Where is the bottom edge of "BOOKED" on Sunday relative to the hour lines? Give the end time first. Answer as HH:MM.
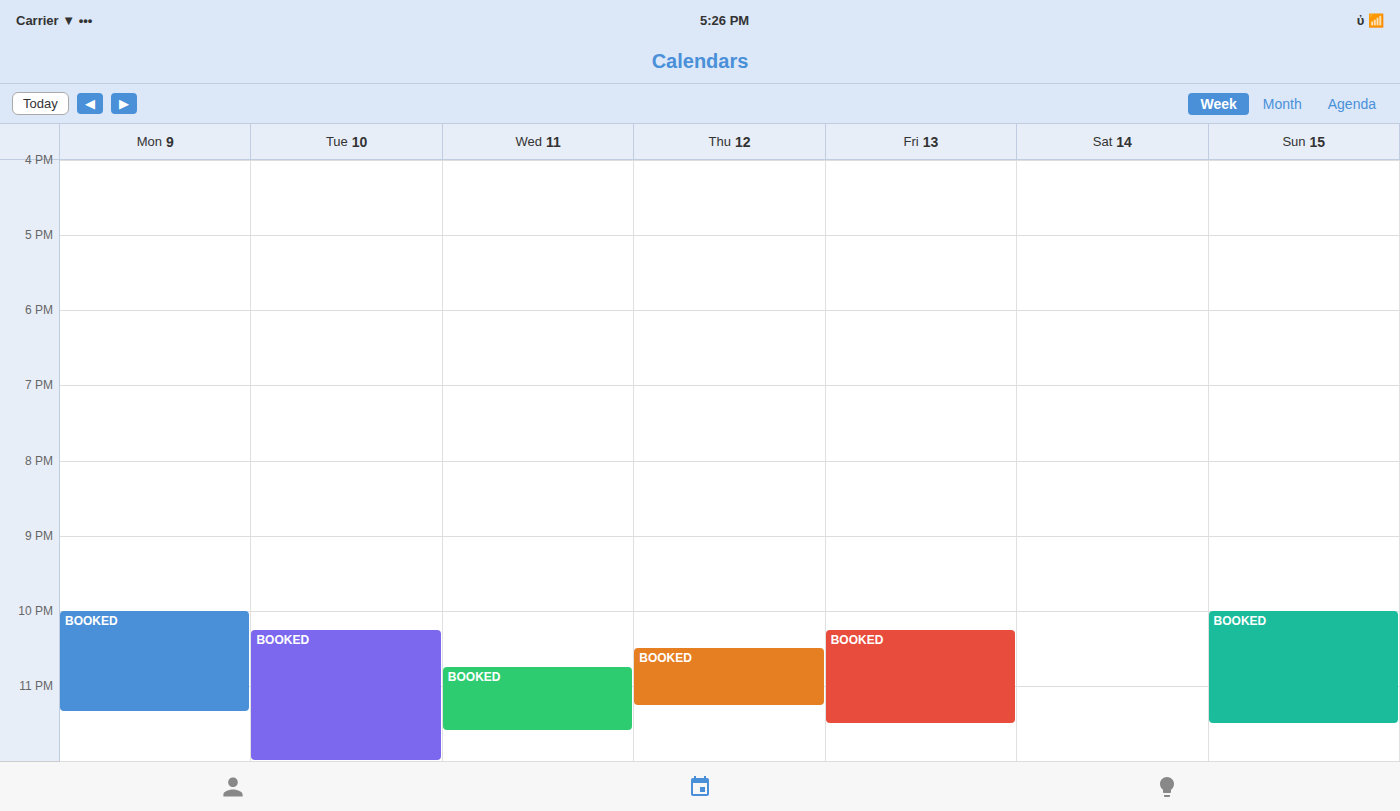
23:30 -- halfway between the 23:00 and 24:00 lines.